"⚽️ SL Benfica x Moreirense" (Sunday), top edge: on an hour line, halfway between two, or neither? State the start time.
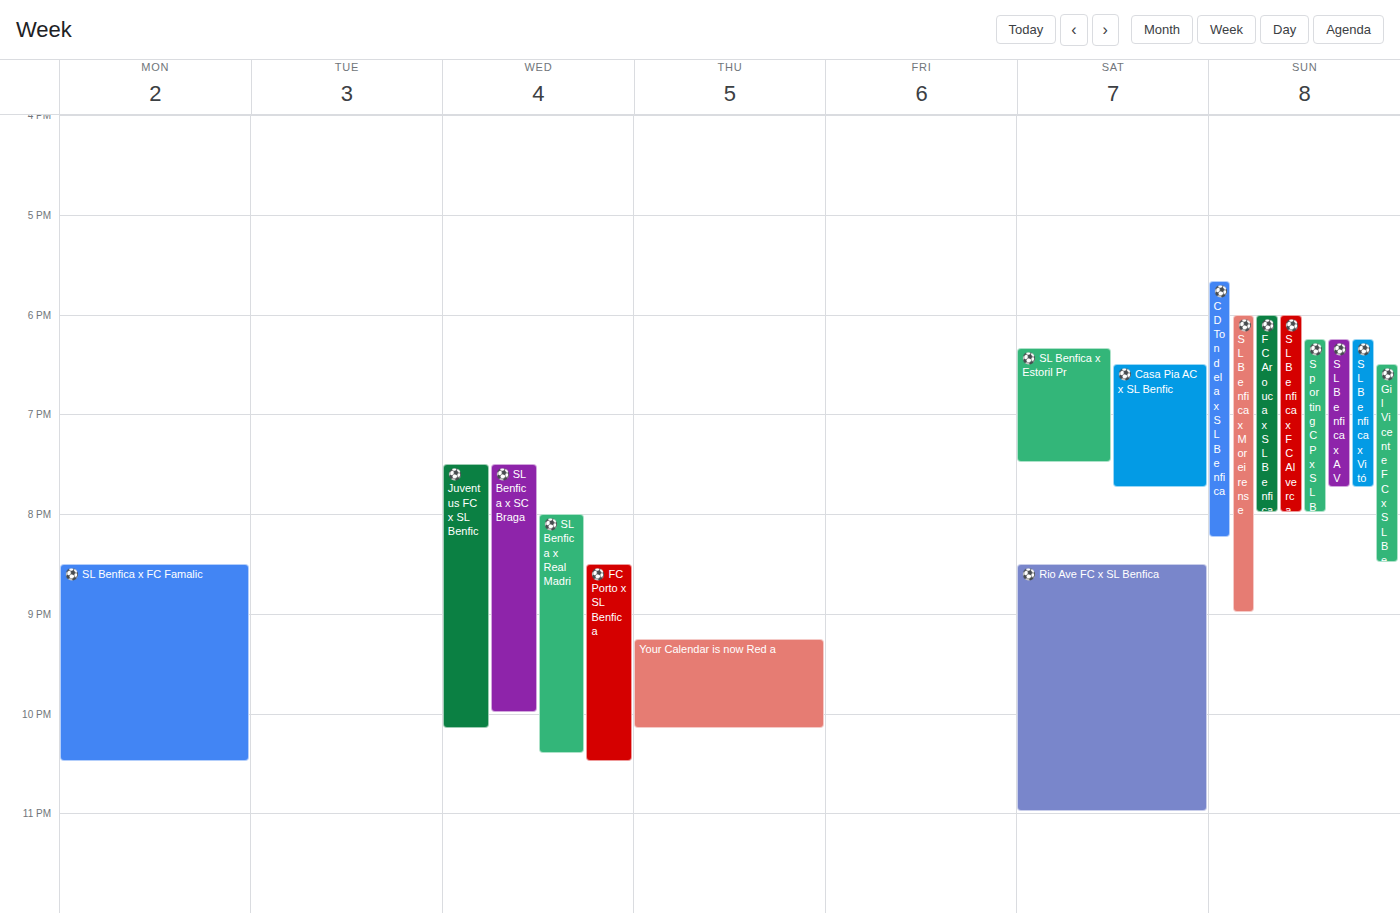
6:00 PM -- exactly on the 6 PM line.